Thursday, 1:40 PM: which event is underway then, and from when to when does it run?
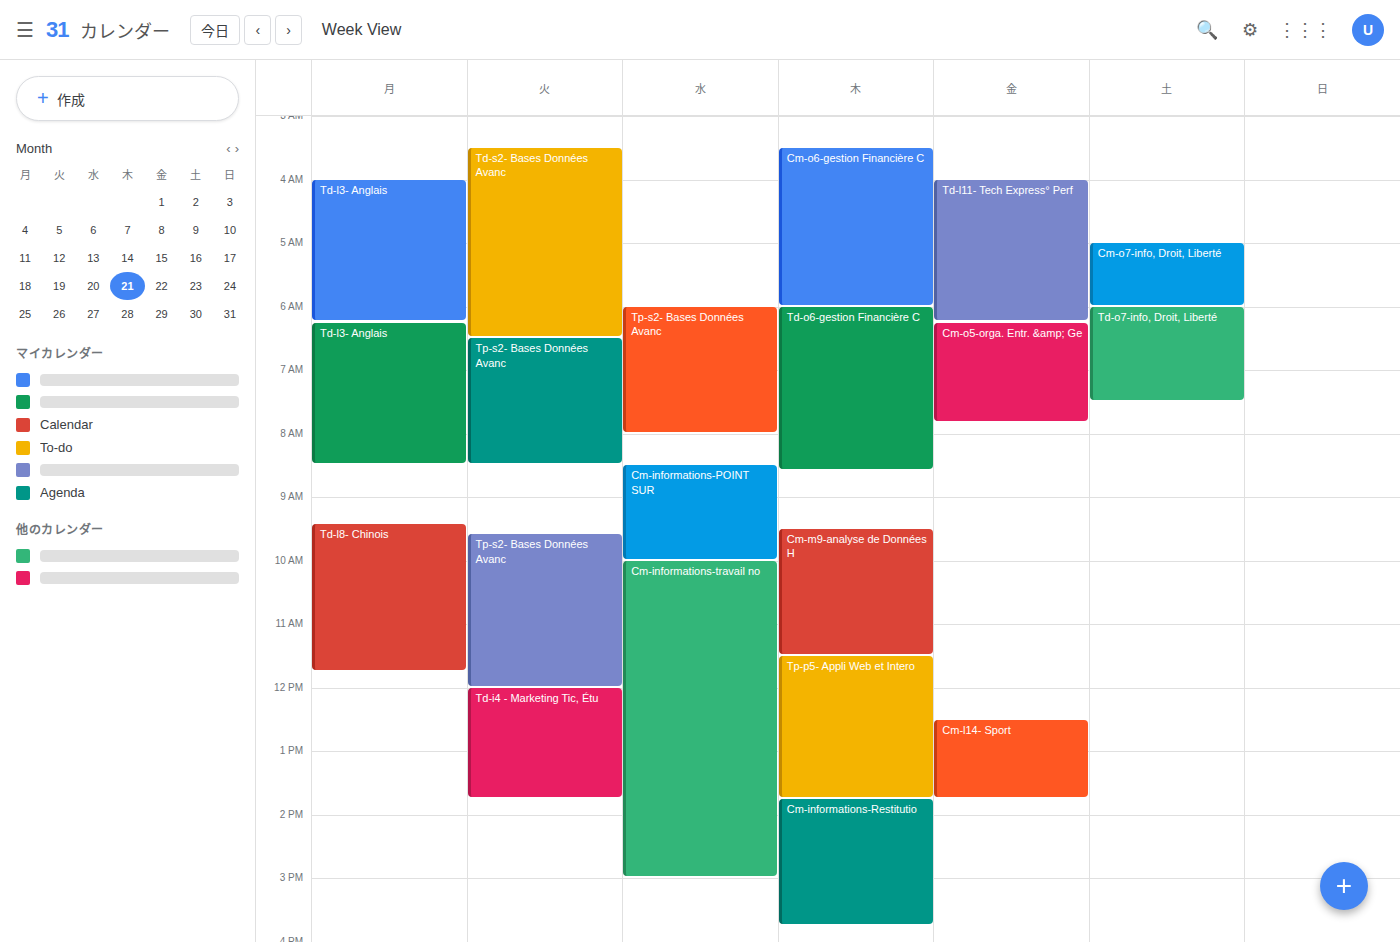
"Tp-p5- Appli Web et Intero", 11:30 AM to 1:45 PM